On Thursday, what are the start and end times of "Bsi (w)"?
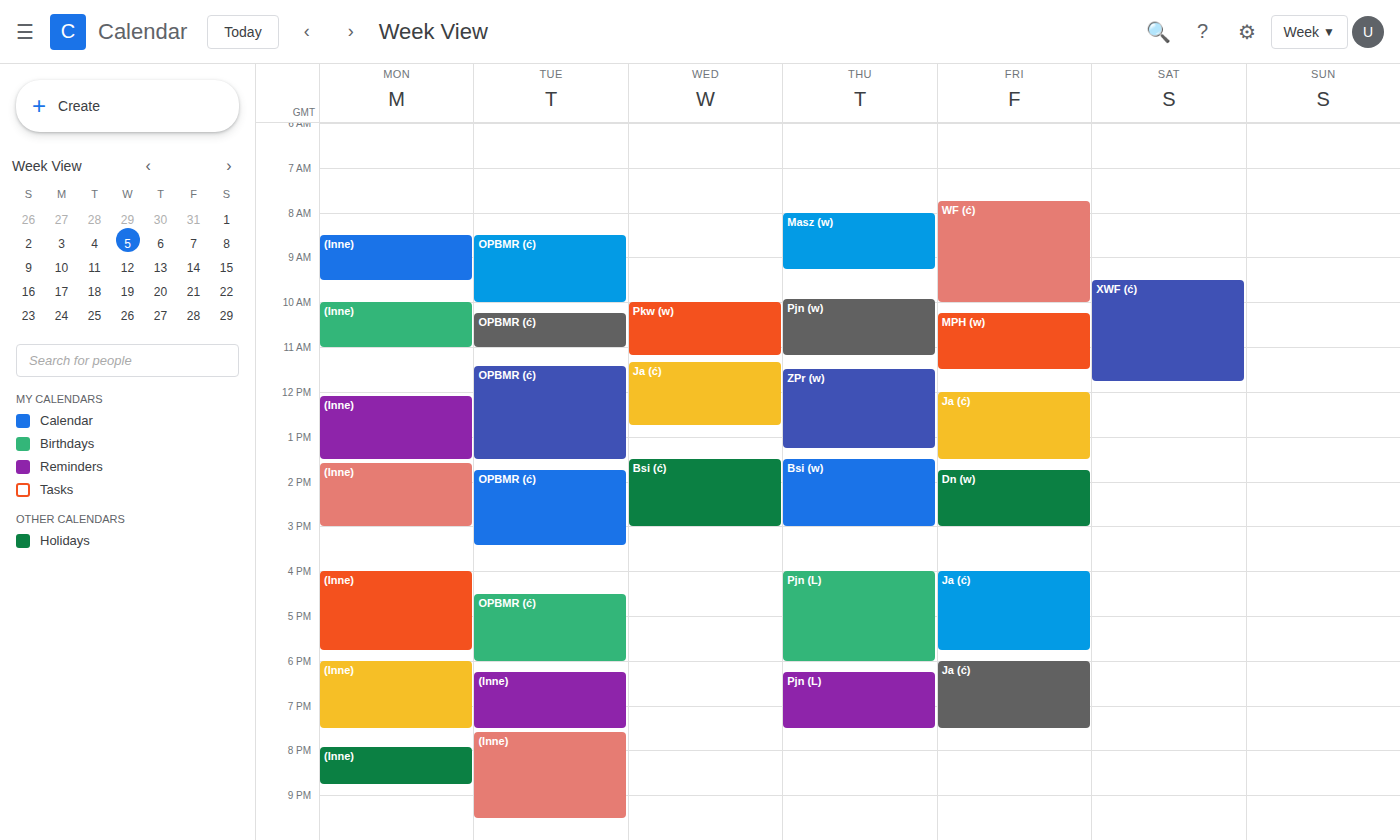
13:30 to 15:00